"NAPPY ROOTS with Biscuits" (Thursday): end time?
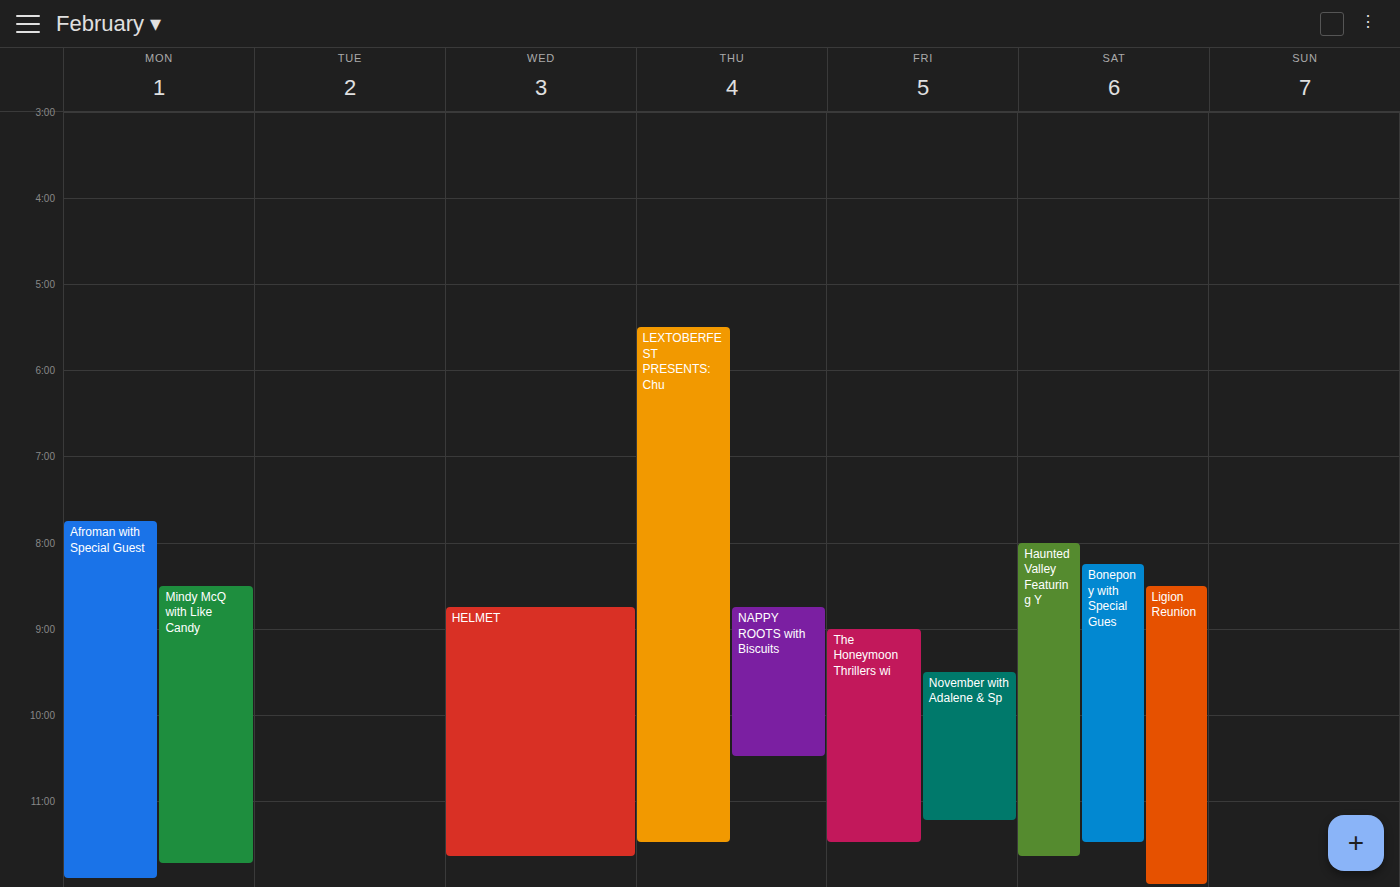
10:30 PM